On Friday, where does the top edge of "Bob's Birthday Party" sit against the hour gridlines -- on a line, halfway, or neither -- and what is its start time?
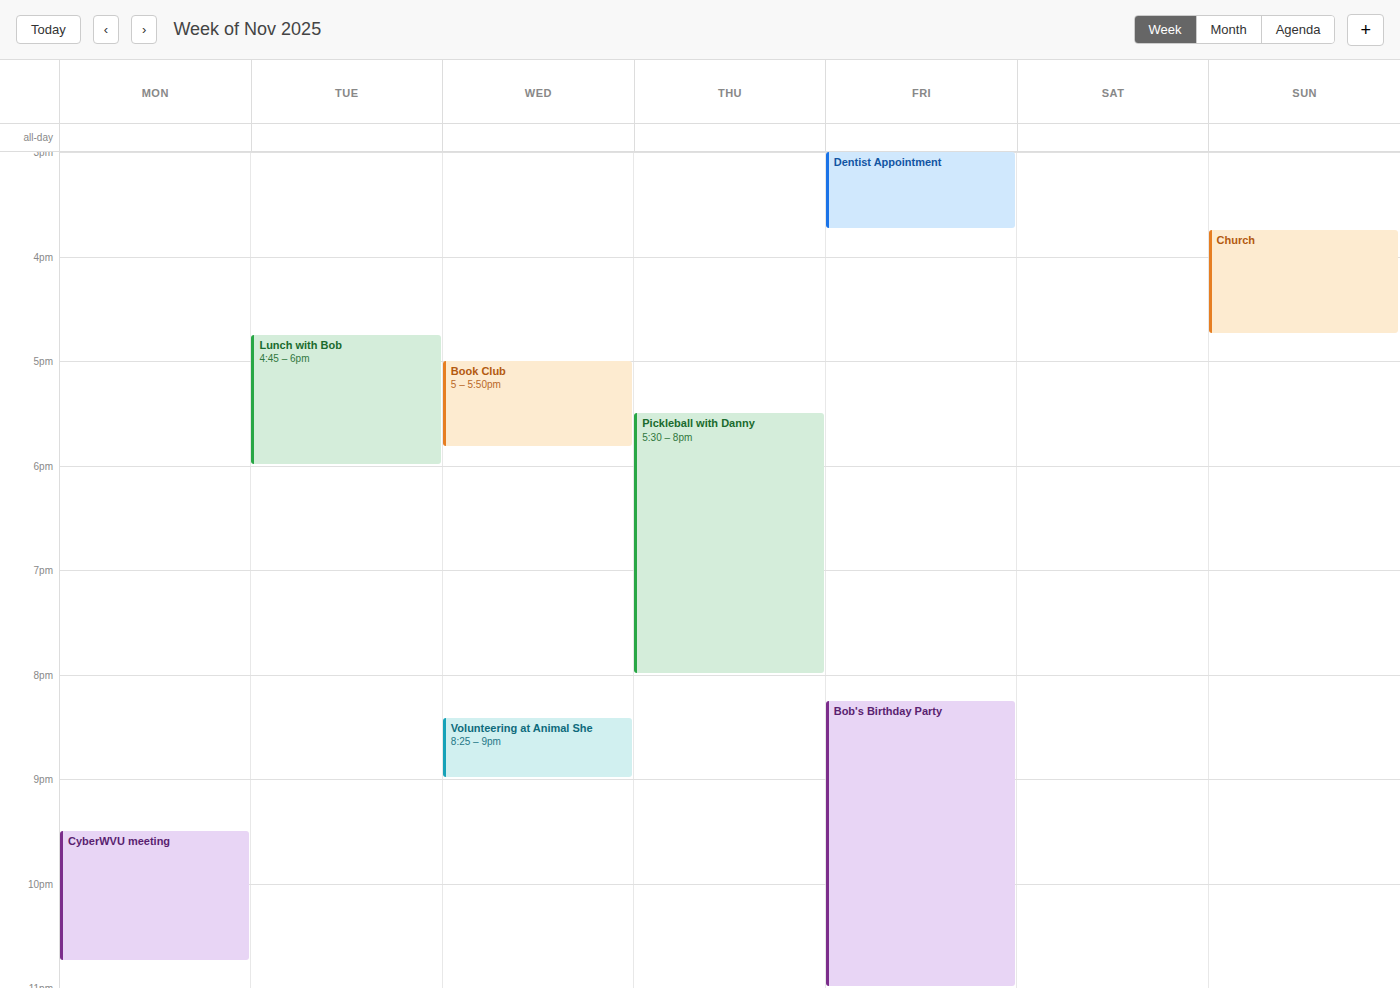
8:15 PM -- neither: a quarter of the way from the 8 PM line to the 9 PM line.